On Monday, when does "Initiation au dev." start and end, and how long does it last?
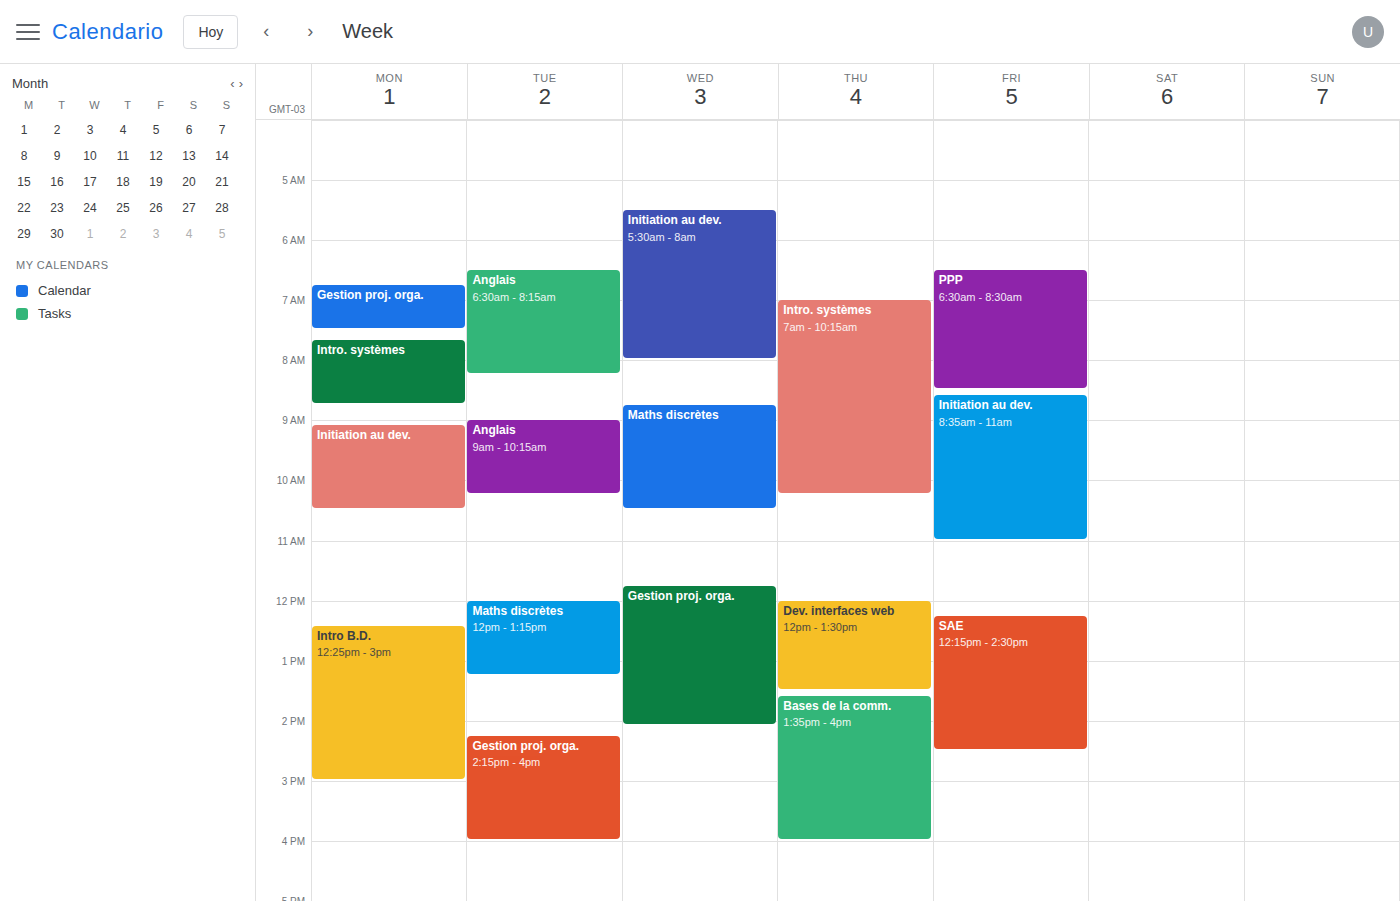
9:05 AM to 10:30 AM, 1 hour 25 minutes